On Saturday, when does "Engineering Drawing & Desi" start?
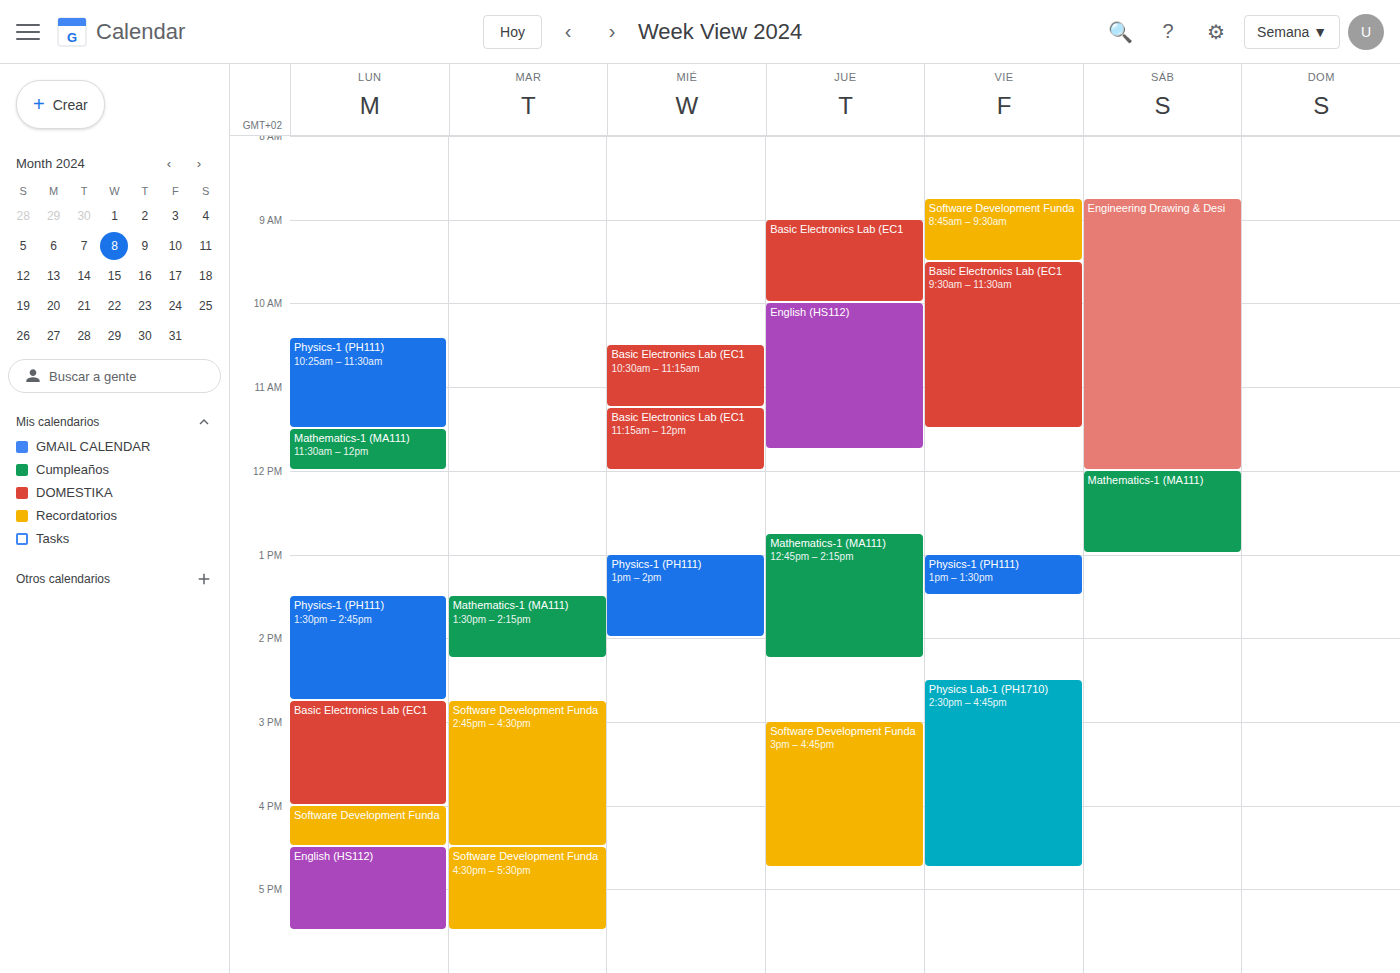
08:45